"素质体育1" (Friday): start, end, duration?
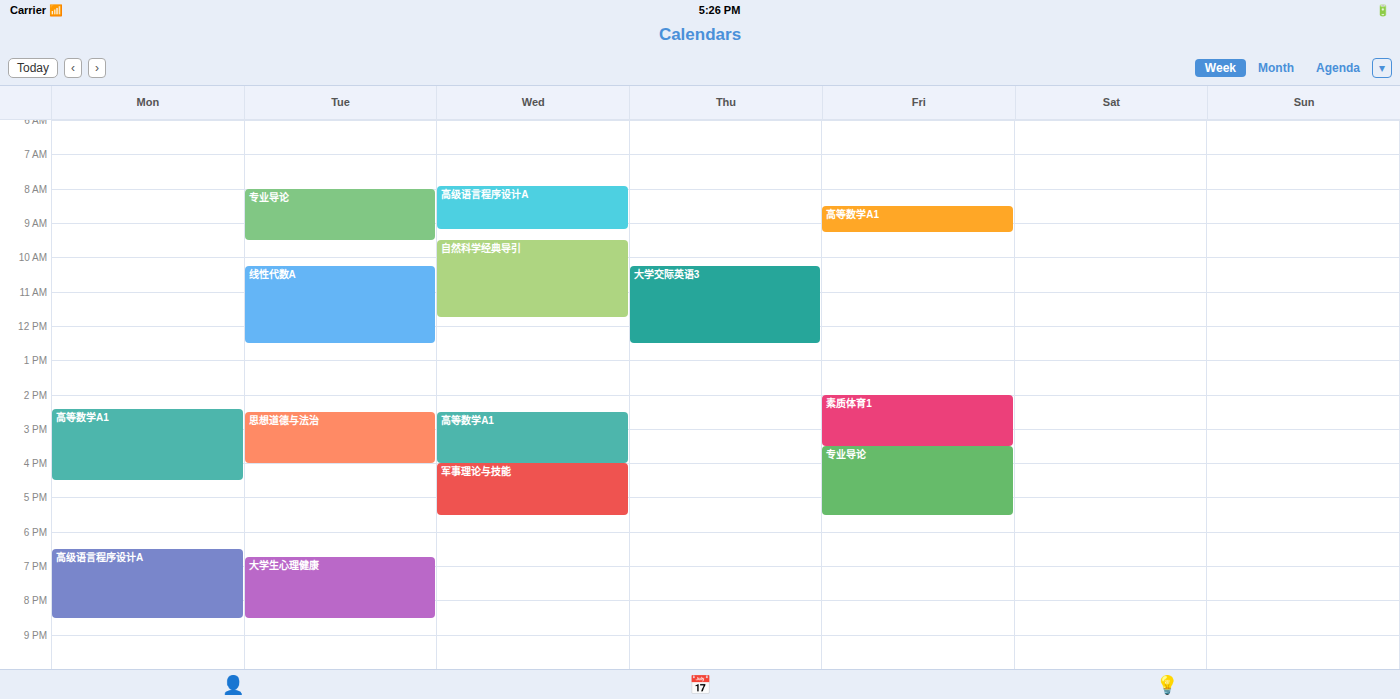
2:00 PM to 3:30 PM, 1 hour 30 minutes